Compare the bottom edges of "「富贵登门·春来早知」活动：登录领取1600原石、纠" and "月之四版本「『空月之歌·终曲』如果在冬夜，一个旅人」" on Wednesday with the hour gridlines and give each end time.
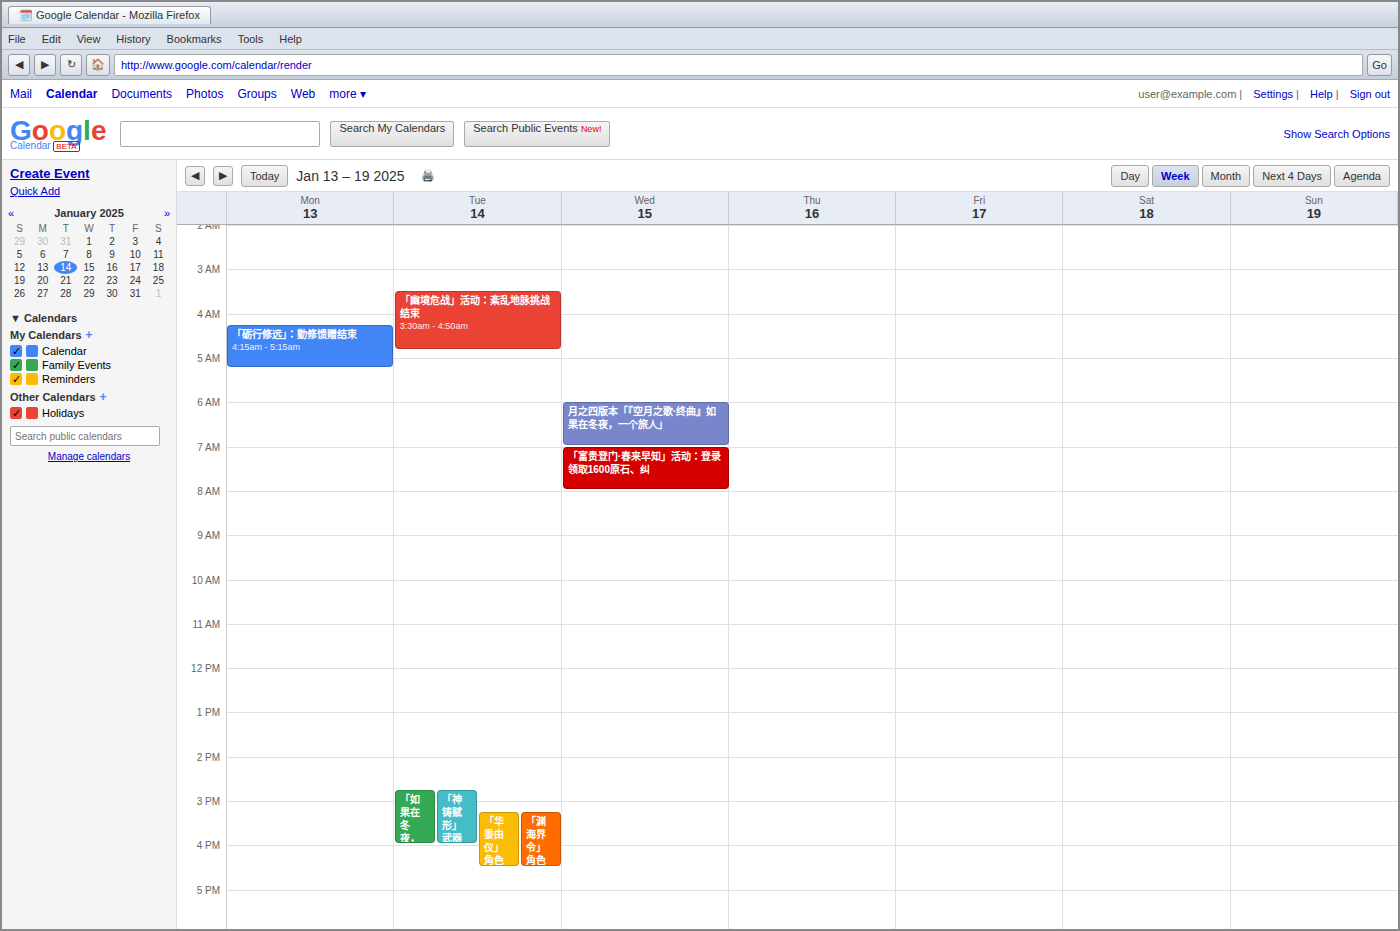
"「富贵登门·春来早知」活动：登录领取1600原石、纠": 8:00 AM, exactly on the 8 AM line. "月之四版本「『空月之歌·终曲』如果在冬夜，一个旅人」": 7:00 AM, exactly on the 7 AM line.